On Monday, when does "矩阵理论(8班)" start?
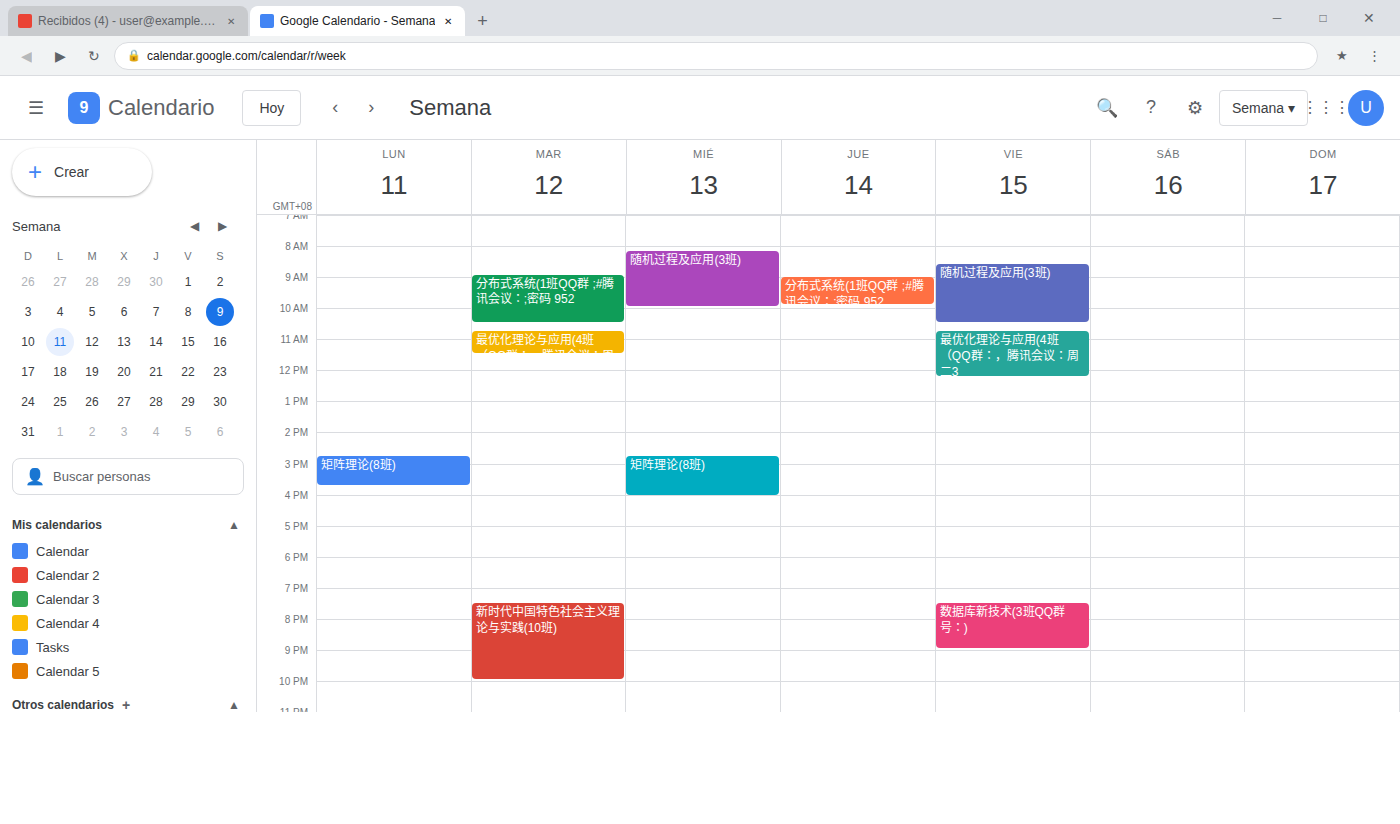
2:45 PM